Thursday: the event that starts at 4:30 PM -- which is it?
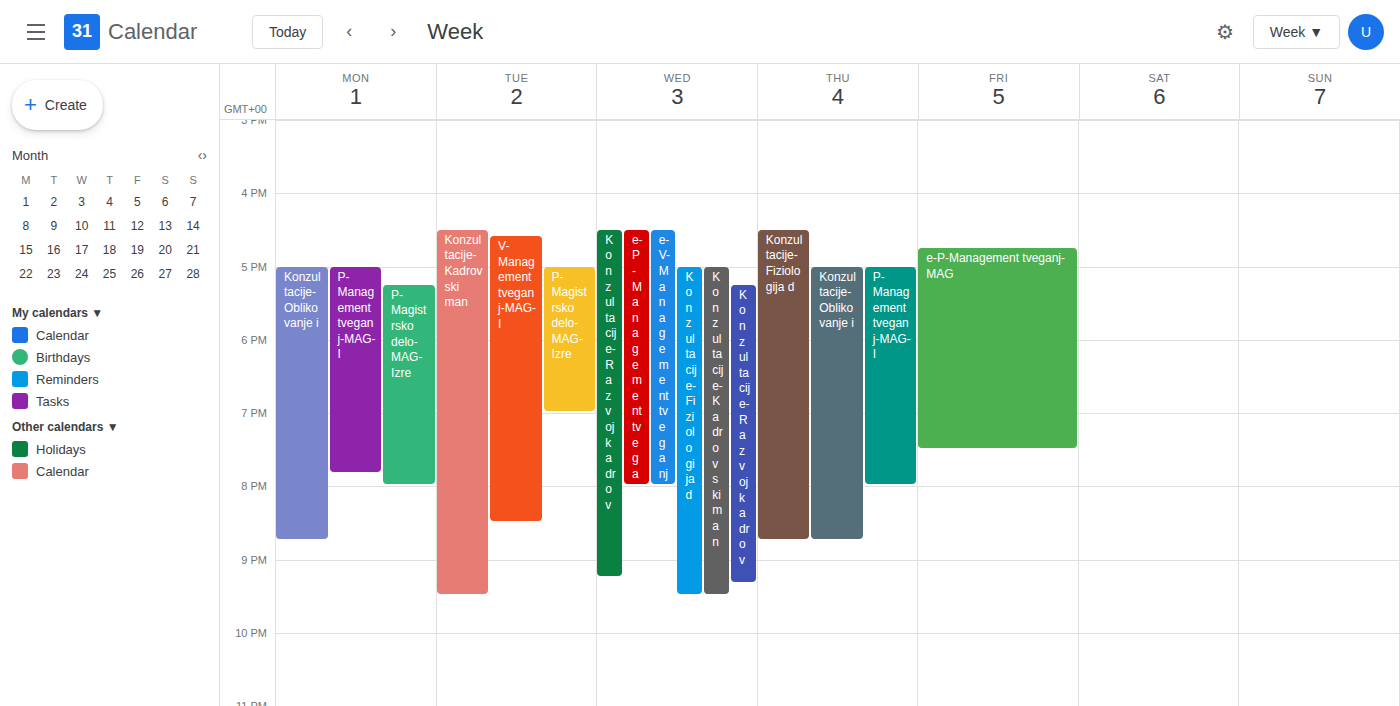
"Konzultacije-Fiziologija d"